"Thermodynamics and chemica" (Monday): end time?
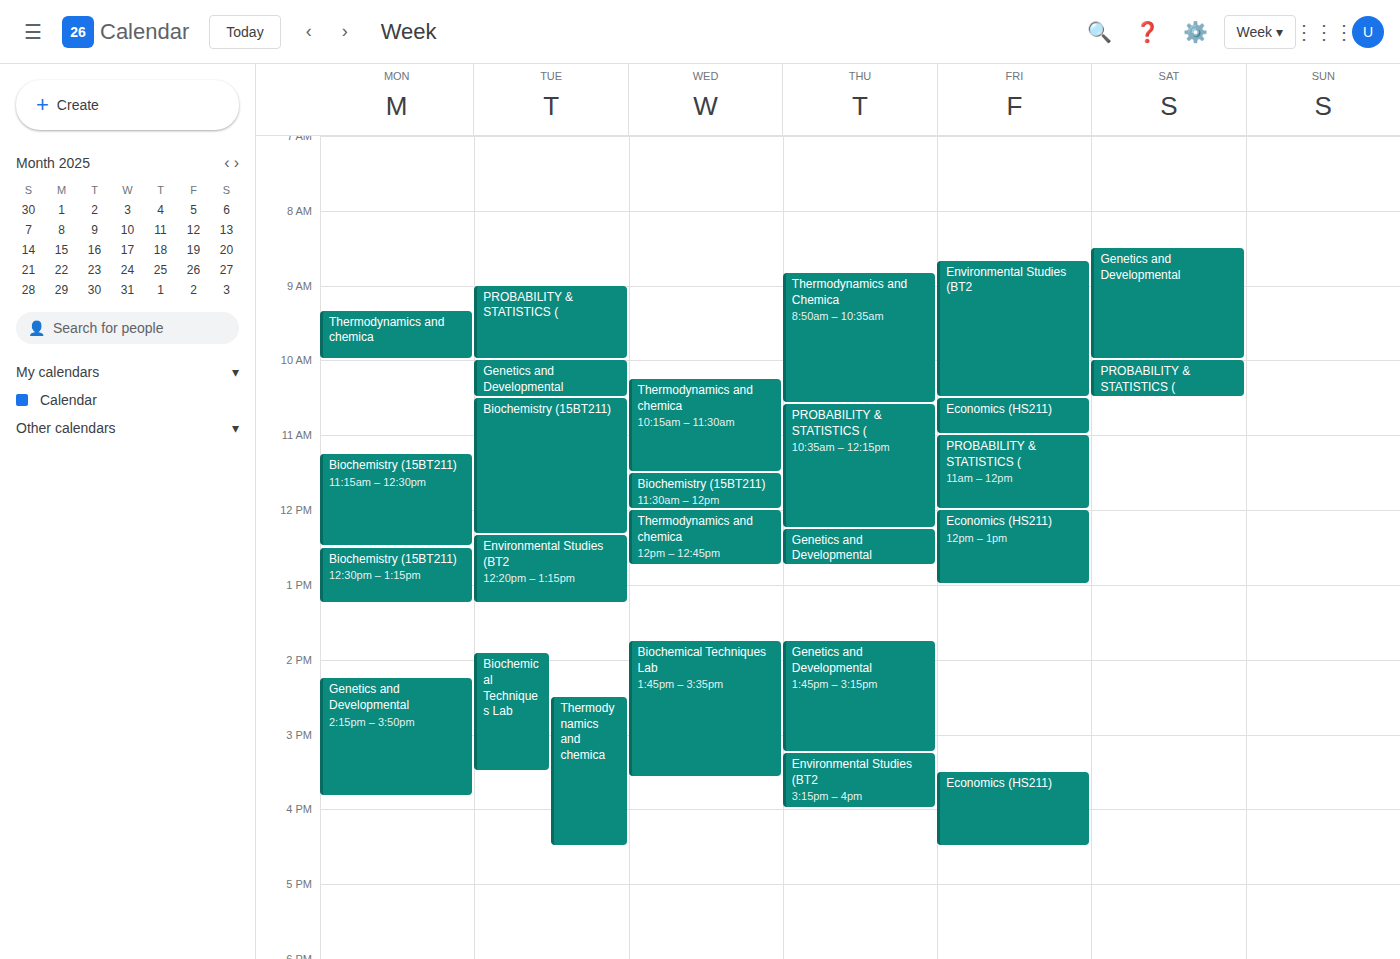
10:00 AM